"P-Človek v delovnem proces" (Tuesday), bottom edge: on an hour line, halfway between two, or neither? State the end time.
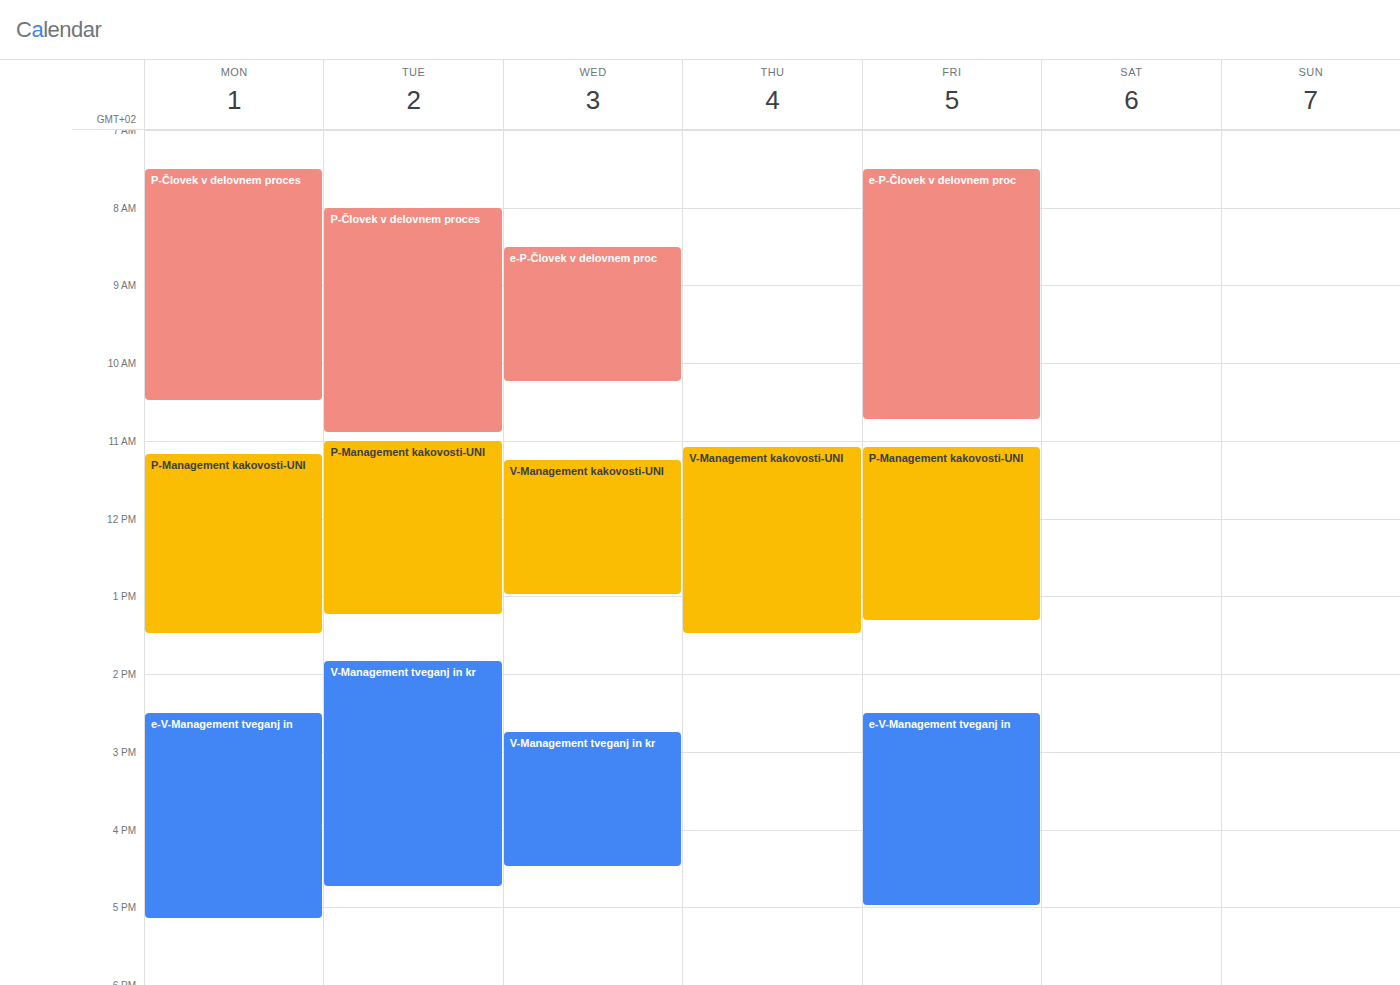
10:55 AM -- neither: 55 minutes below the 10 AM line and 5 minutes above the 11 AM line.